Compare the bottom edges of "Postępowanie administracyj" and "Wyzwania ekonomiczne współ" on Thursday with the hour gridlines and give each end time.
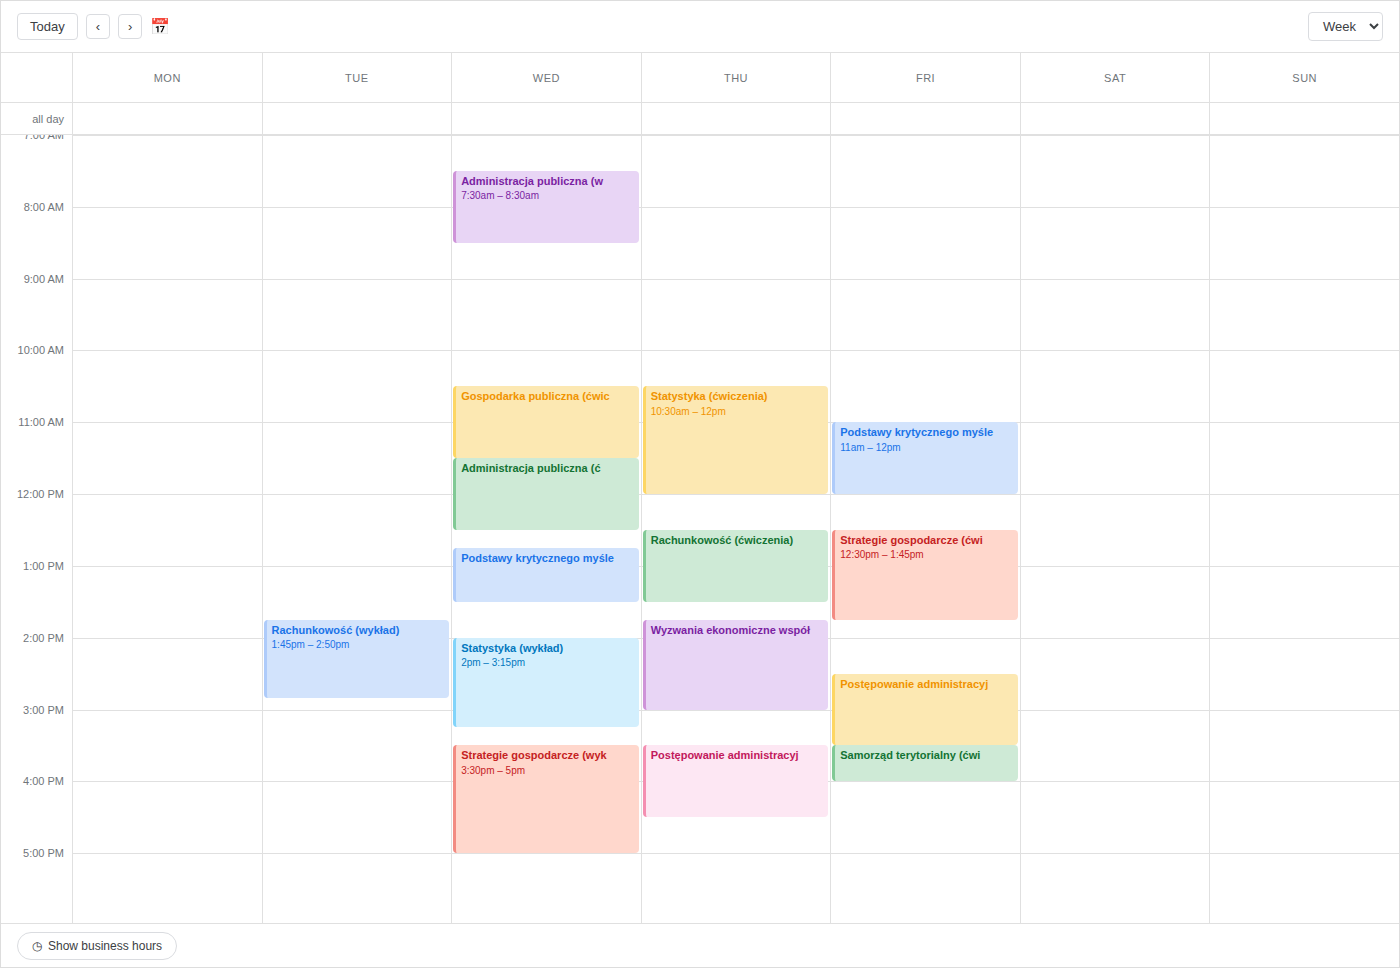
"Postępowanie administracyj": 4:30 PM, halfway between the 4 PM and 5 PM lines. "Wyzwania ekonomiczne współ": 3:00 PM, exactly on the 3 PM line.